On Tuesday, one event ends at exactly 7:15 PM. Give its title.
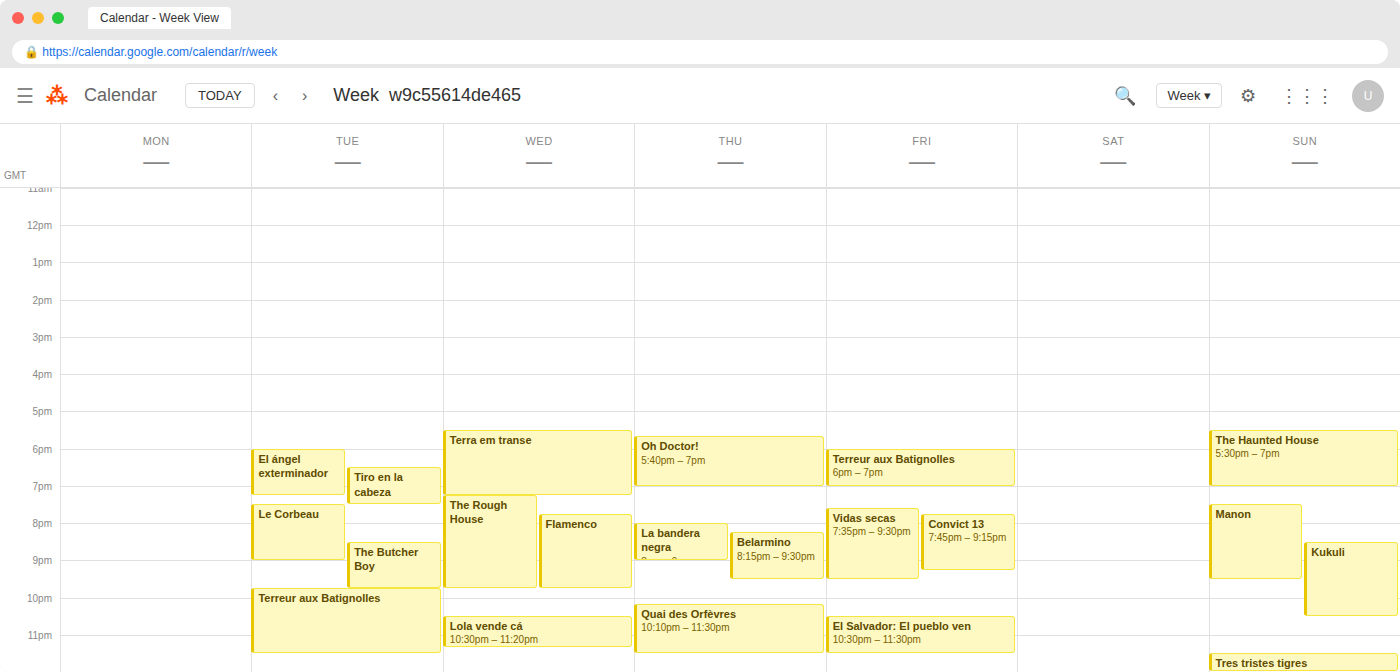
"El ángel exterminador"